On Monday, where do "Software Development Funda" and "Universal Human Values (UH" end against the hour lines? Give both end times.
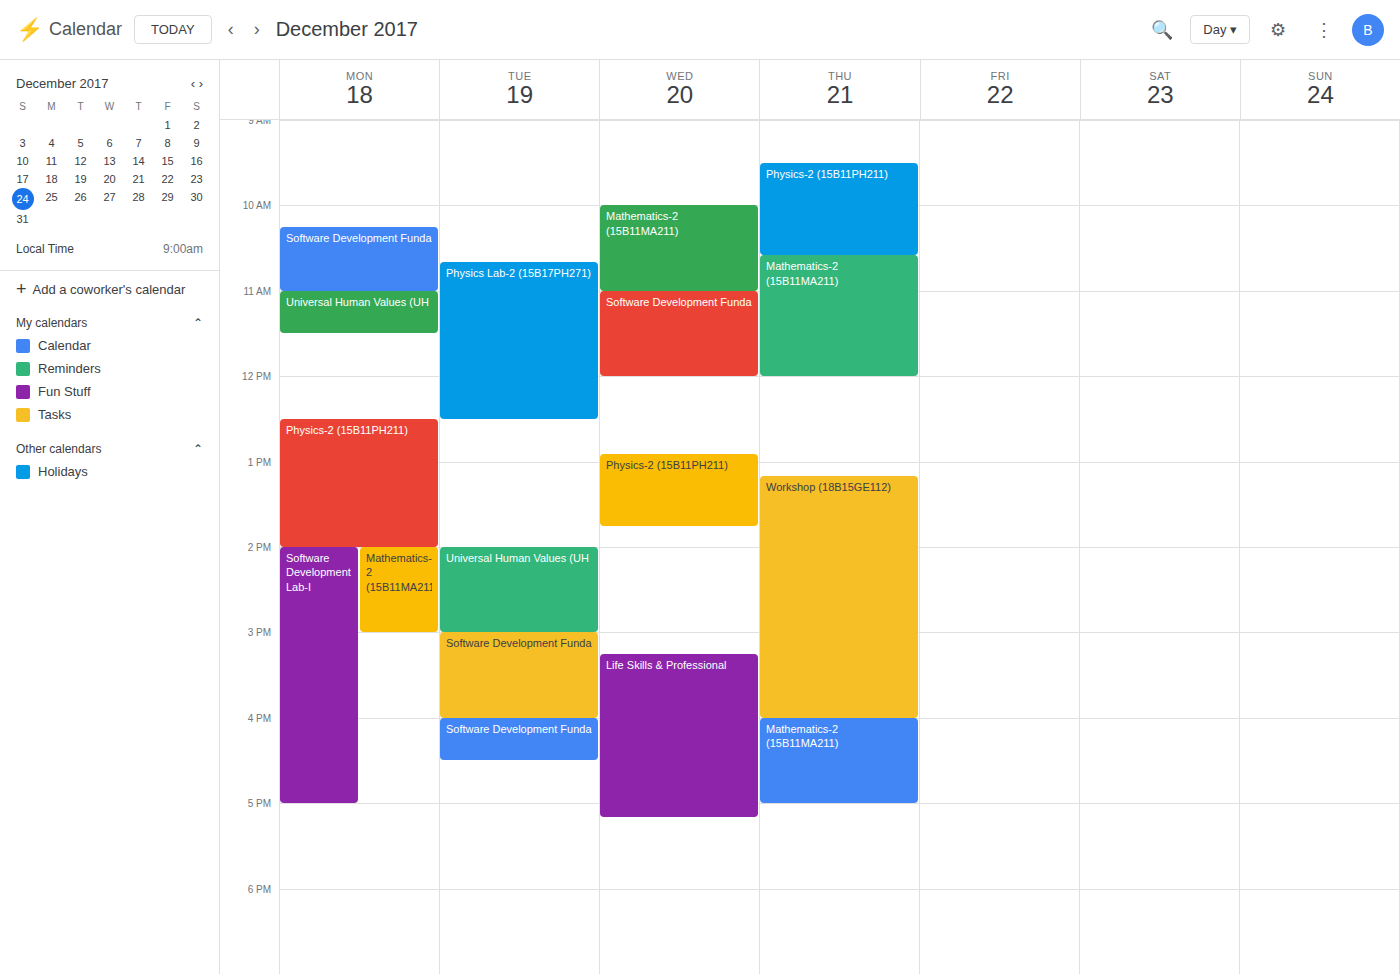
"Software Development Funda": 11:00, exactly on the 11:00 line. "Universal Human Values (UH": 11:30, halfway between the 11:00 and 12:00 lines.